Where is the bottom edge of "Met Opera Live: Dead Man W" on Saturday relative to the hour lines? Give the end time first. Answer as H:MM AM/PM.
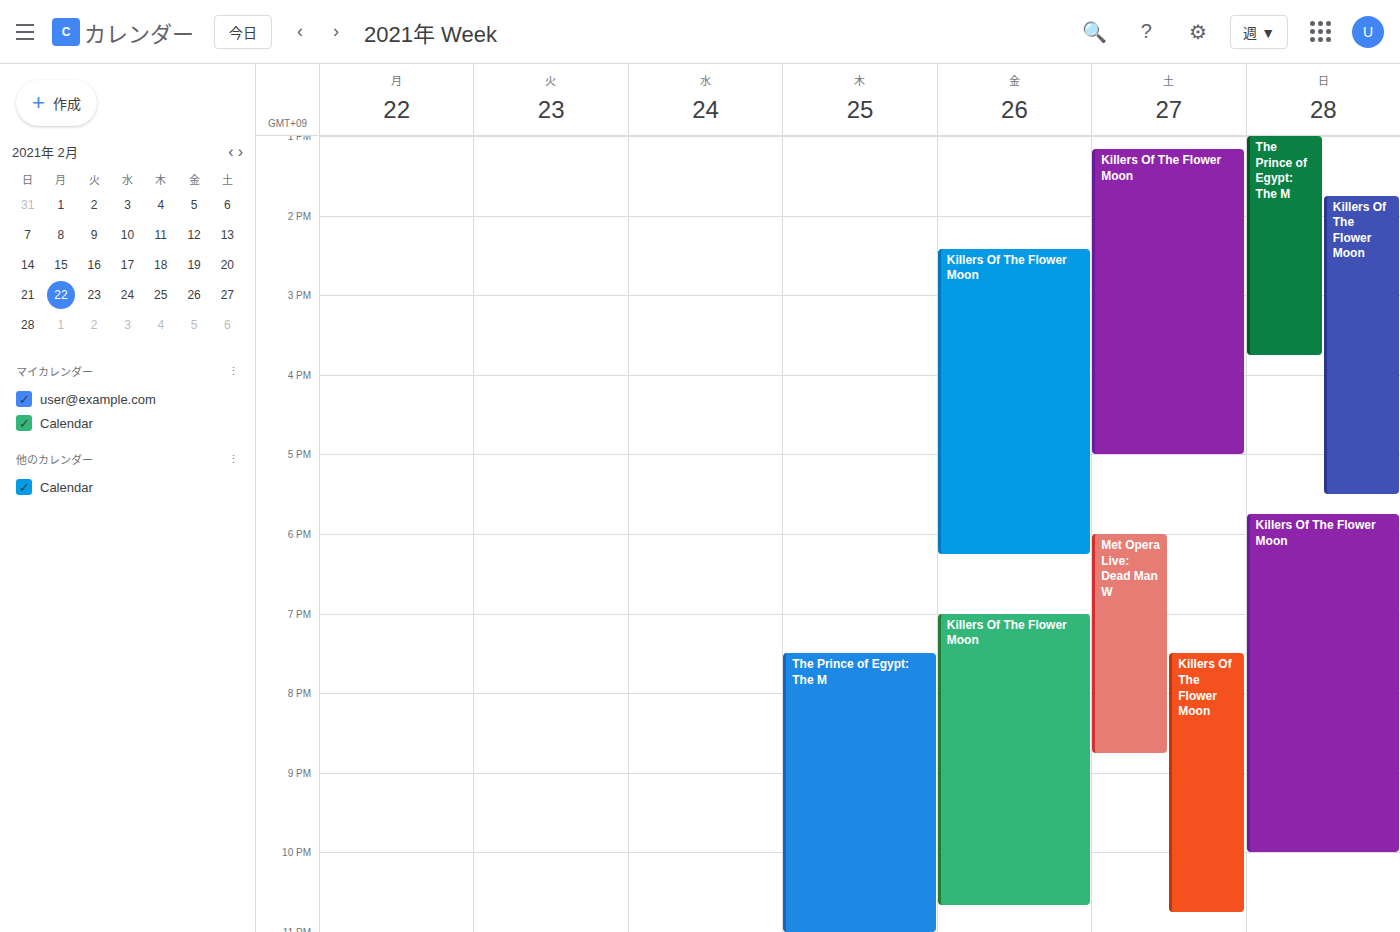
8:45 PM -- neither: three quarters of the way from the 8 PM line to the 9 PM line.